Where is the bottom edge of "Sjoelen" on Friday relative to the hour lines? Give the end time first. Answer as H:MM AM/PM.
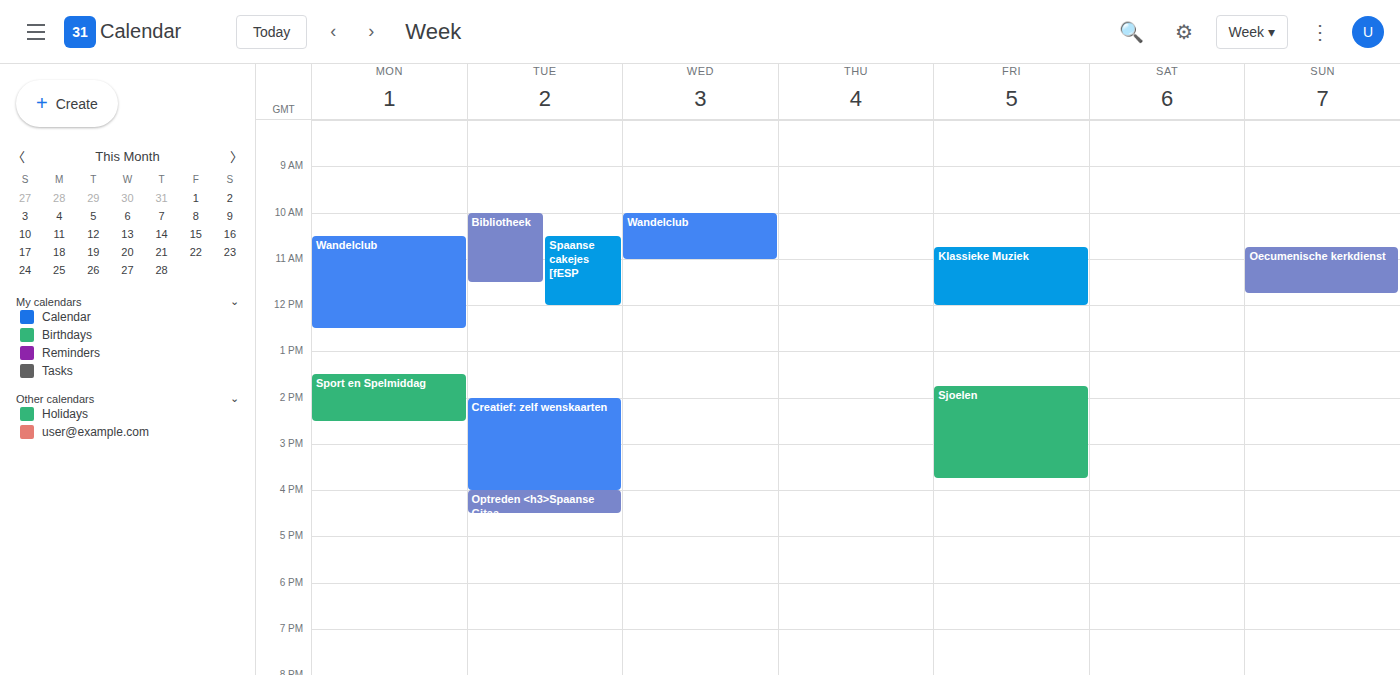
3:45 PM -- neither: three quarters of the way from the 3 PM line to the 4 PM line.